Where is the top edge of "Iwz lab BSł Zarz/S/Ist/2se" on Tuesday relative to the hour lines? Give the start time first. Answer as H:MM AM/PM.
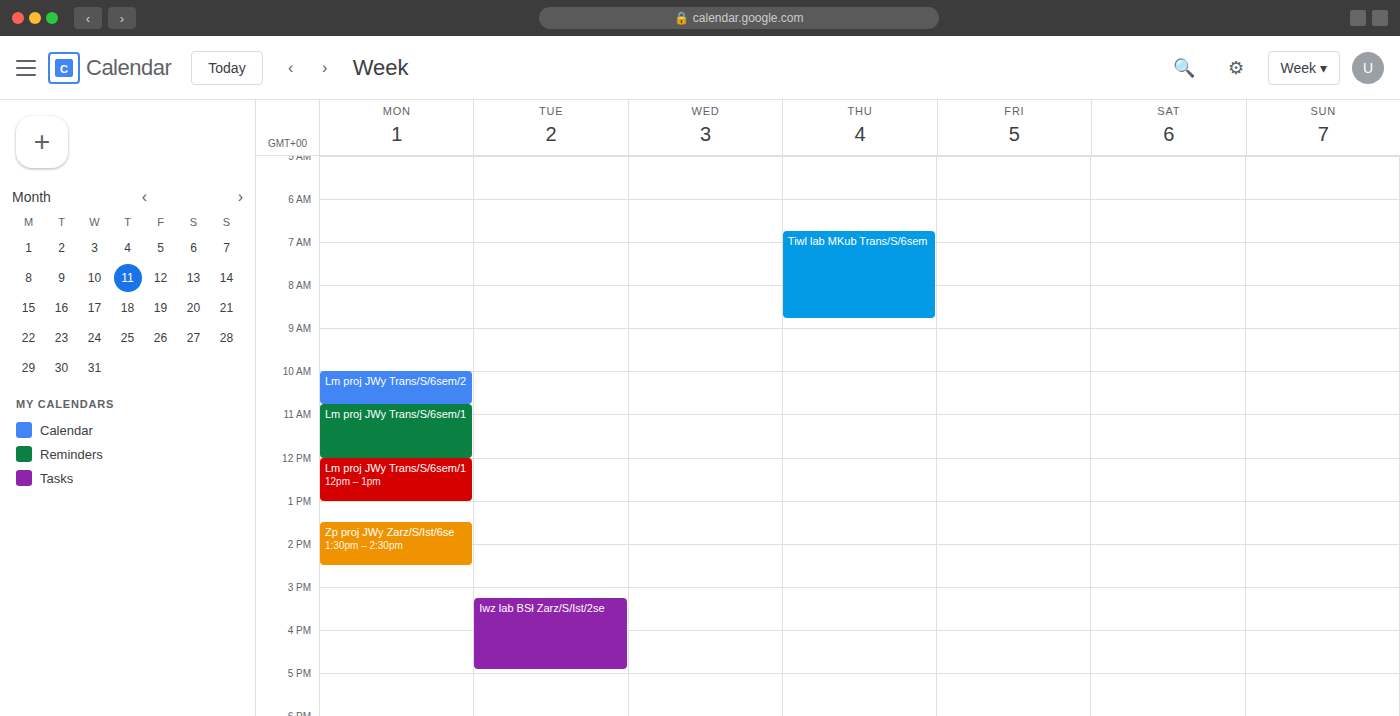
3:15 PM -- neither: a quarter of the way from the 3 PM line to the 4 PM line.